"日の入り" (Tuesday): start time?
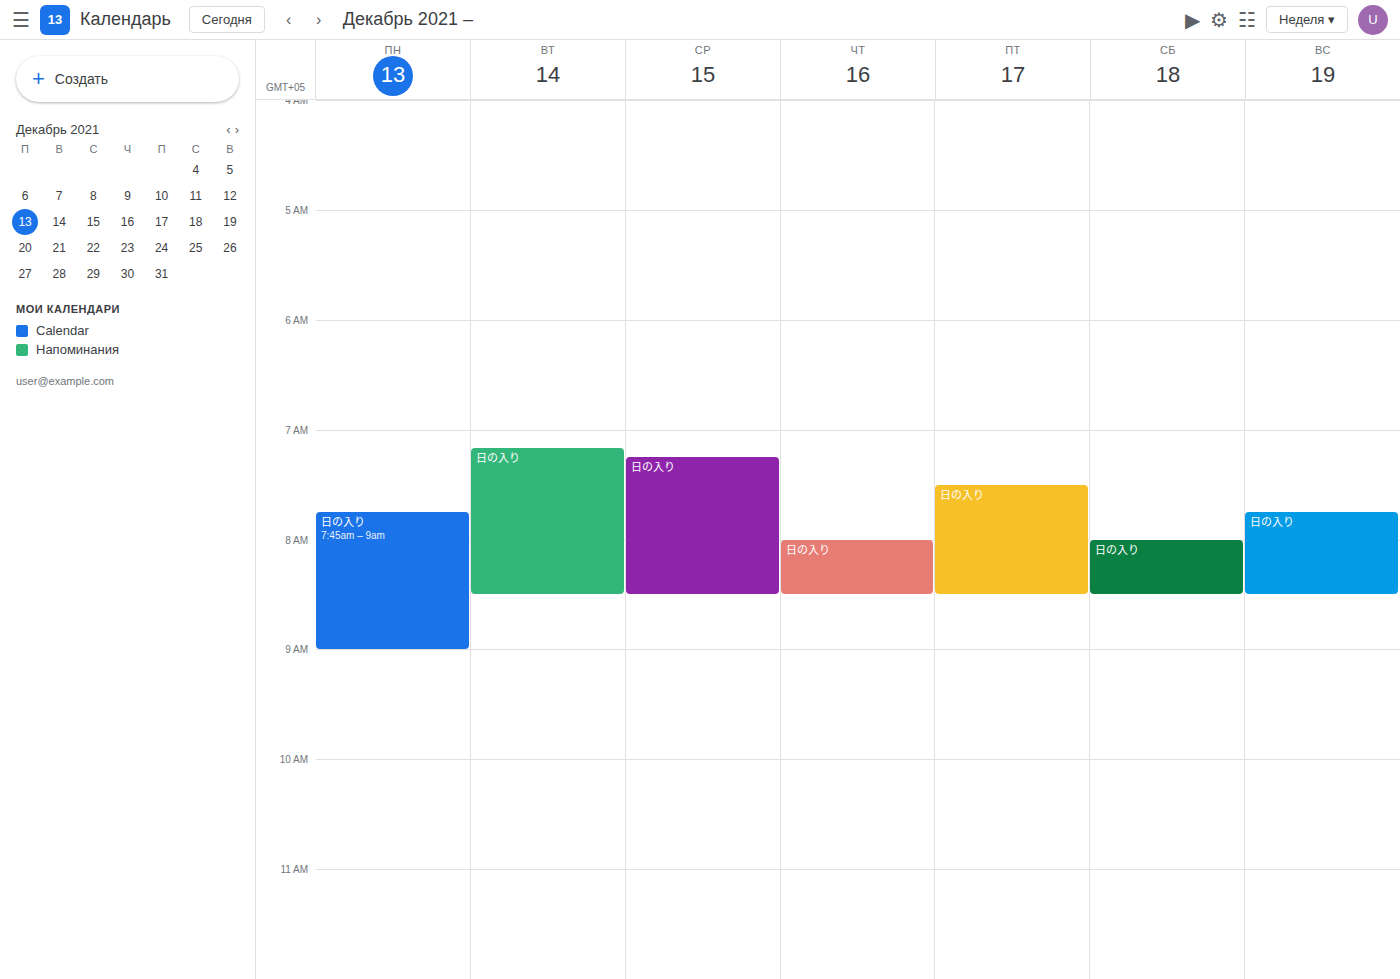
7:10 AM